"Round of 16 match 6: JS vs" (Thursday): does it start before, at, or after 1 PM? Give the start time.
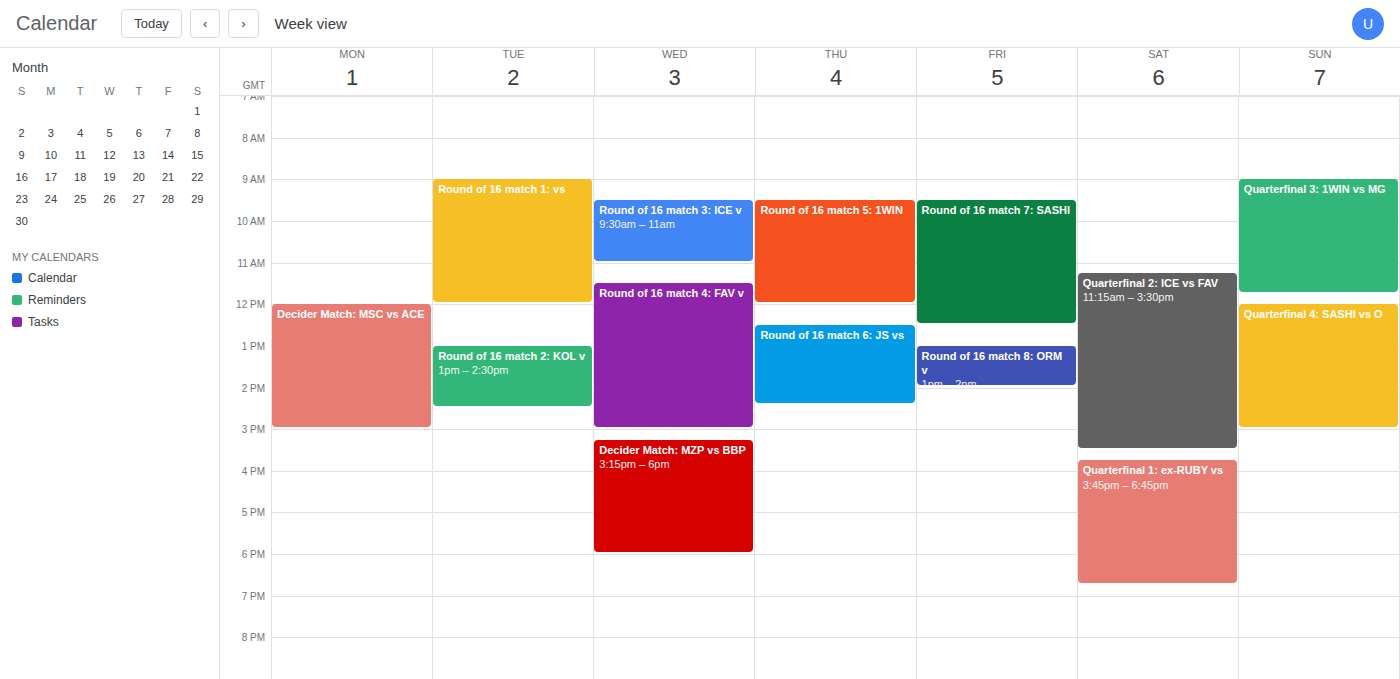
12:30 PM -- before 1 PM, 30 minutes above the 1 PM line.